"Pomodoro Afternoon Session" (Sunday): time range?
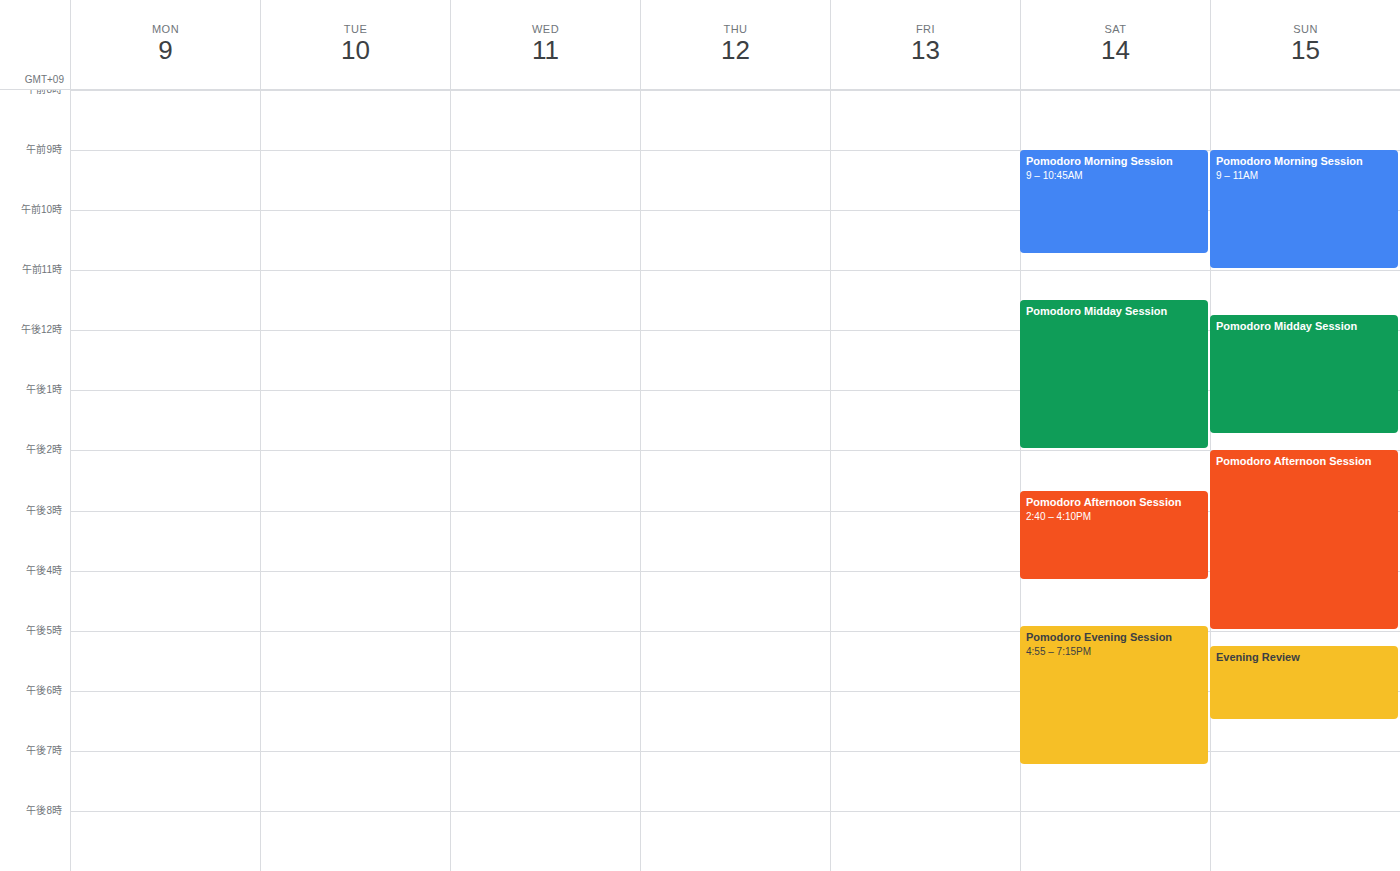
2:00 PM to 5:00 PM